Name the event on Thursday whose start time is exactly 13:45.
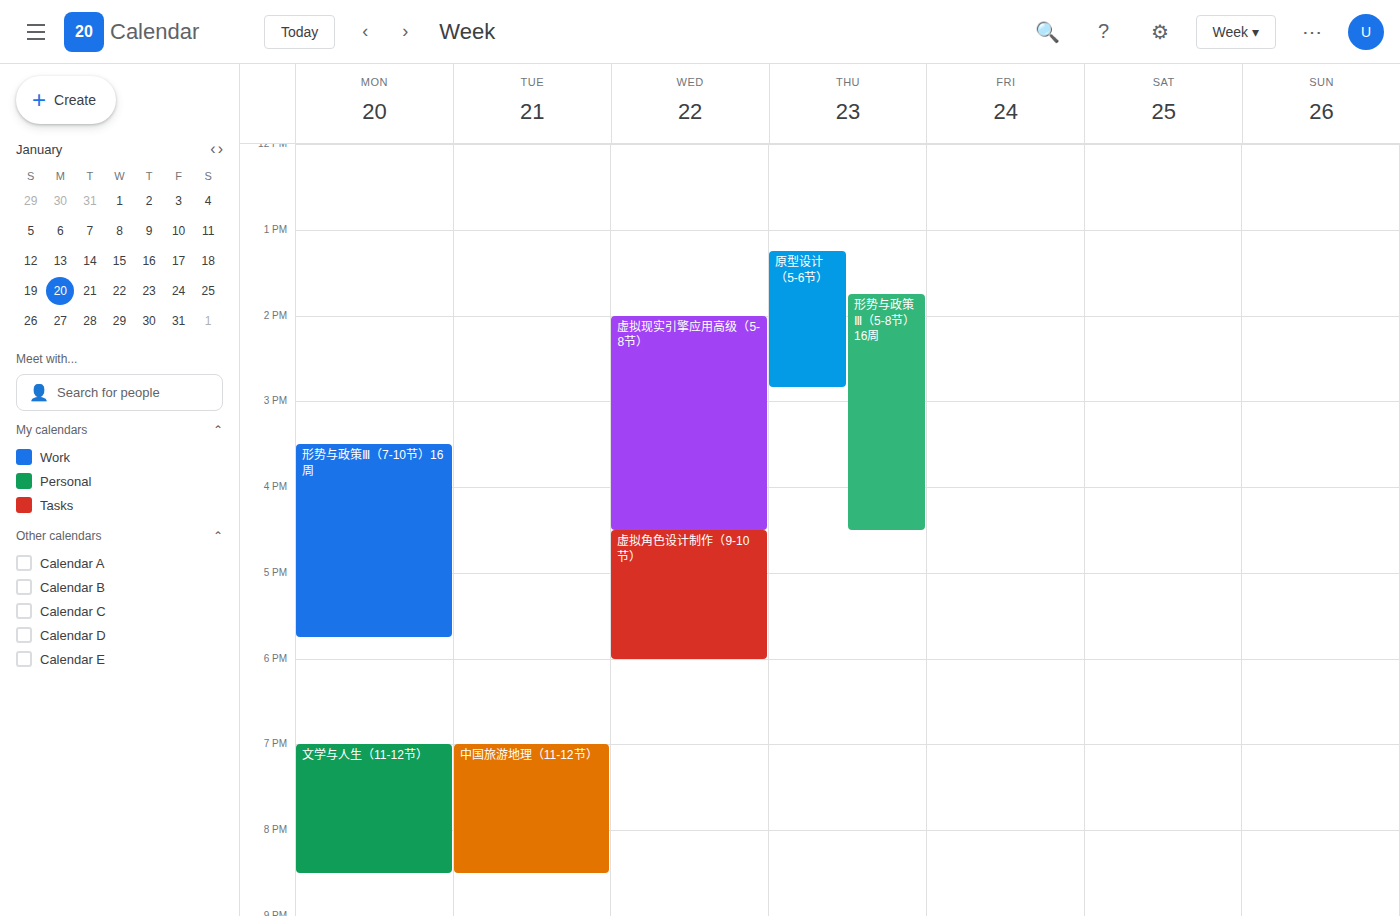
"形势与政策Ⅲ（5-8节）16周"